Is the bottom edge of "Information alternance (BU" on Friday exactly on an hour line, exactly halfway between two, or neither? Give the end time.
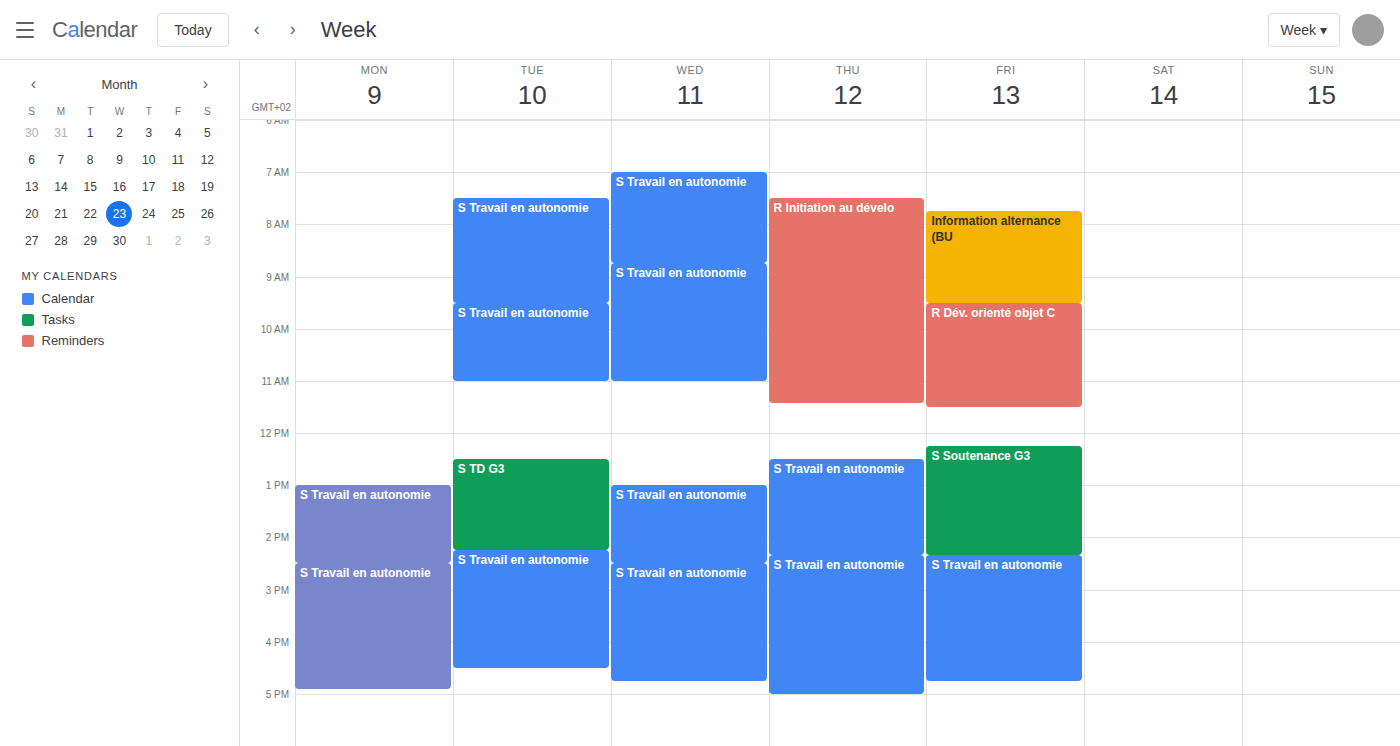
9:30 AM -- halfway between the 9 AM and 10 AM lines.